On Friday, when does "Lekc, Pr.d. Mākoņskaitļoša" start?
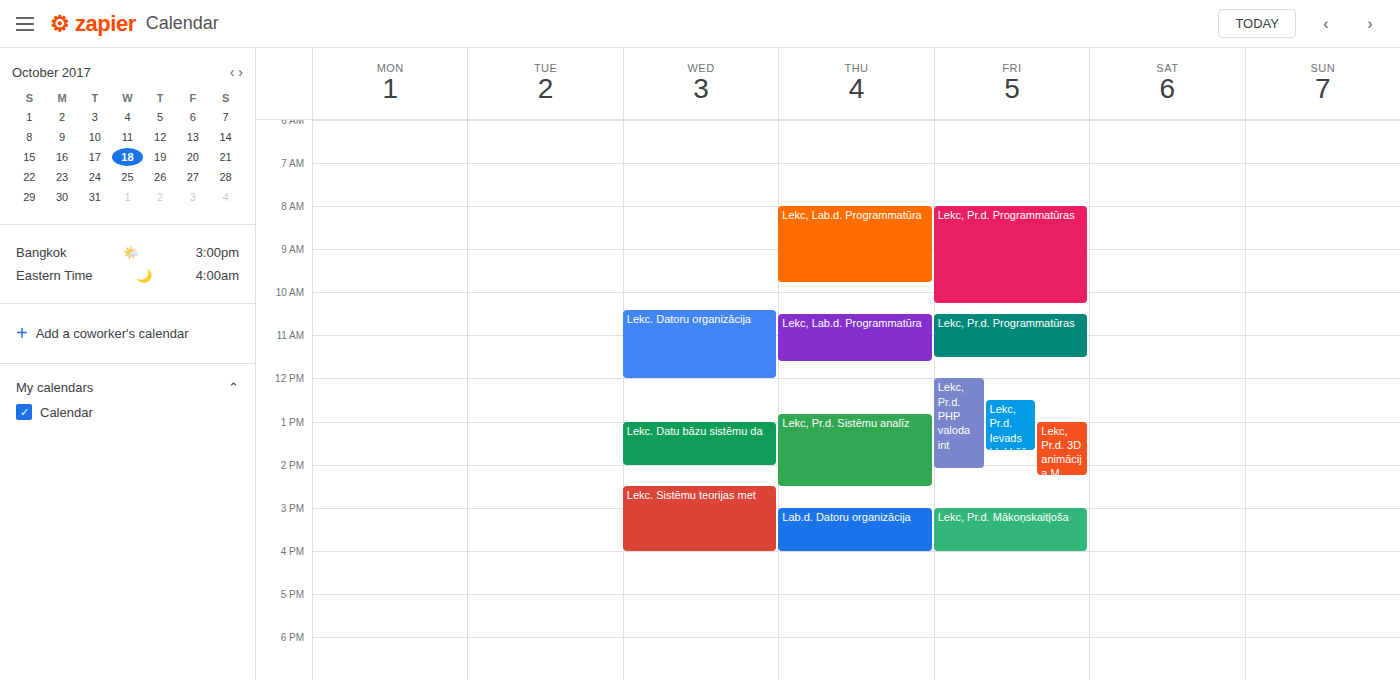
3:00 PM